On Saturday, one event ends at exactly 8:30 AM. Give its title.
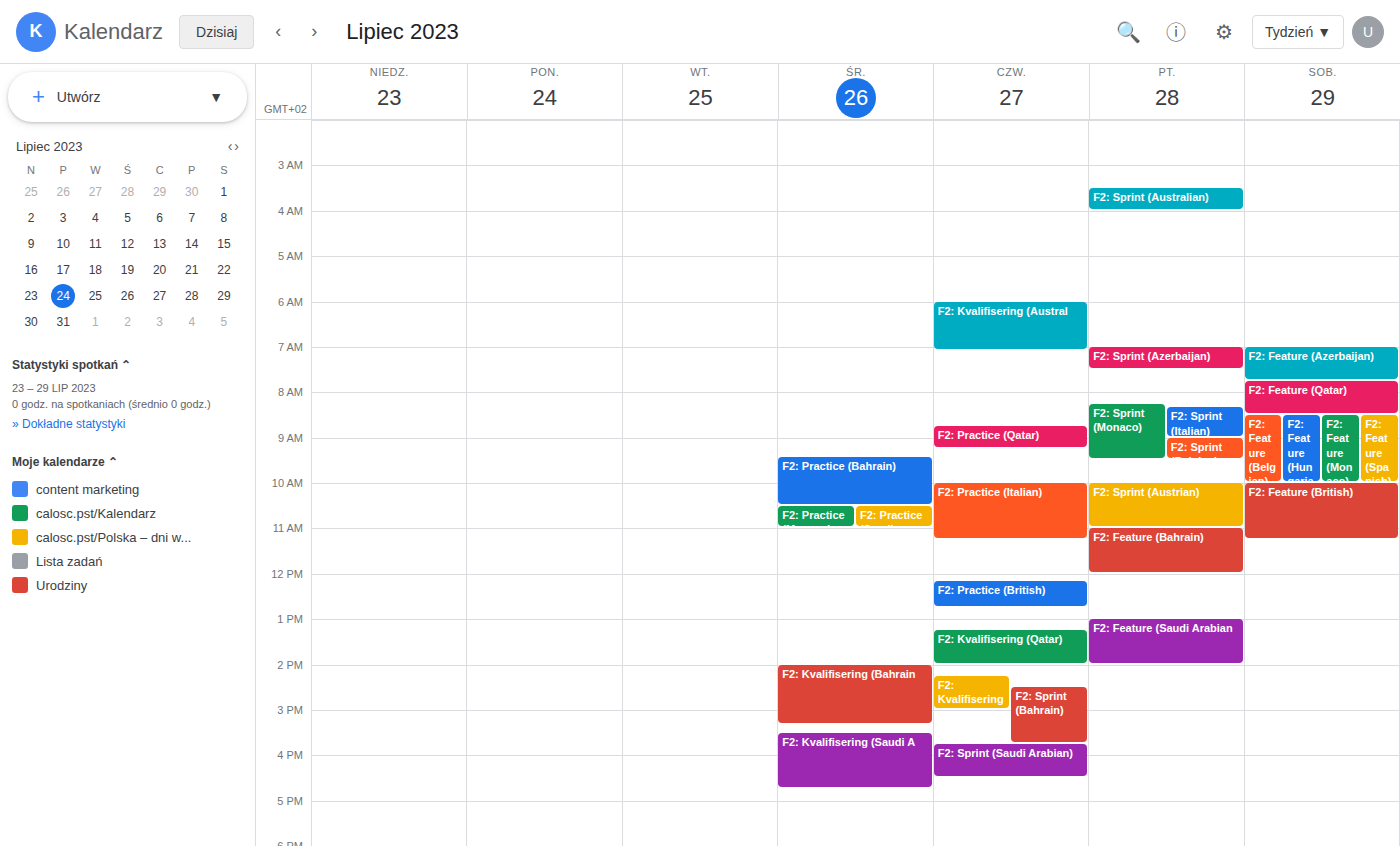
"F2: Feature (Qatar)"